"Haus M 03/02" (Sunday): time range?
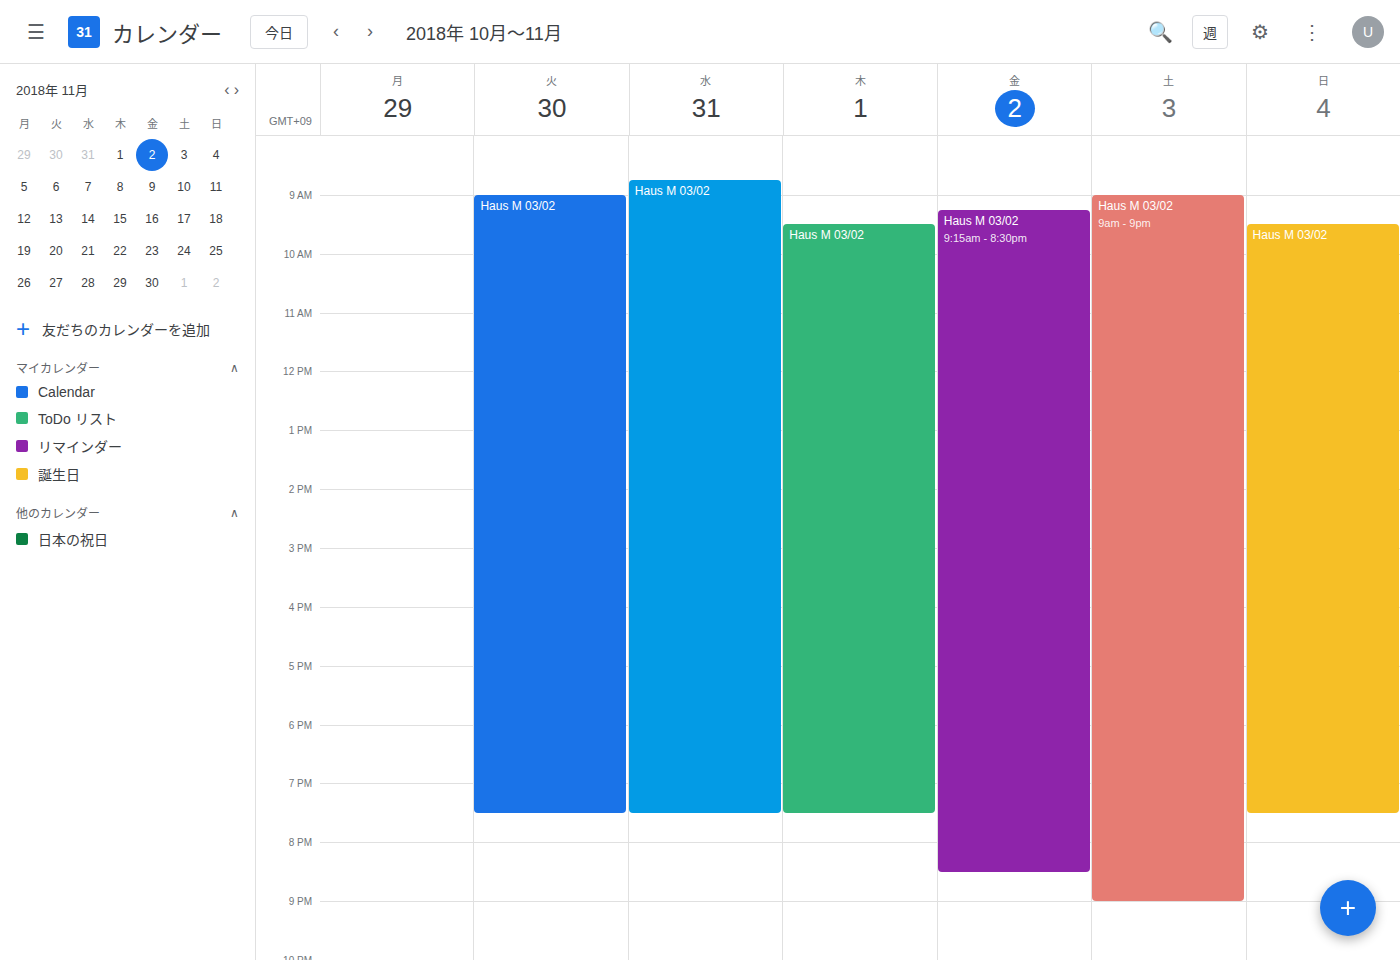
9:30 AM to 7:30 PM